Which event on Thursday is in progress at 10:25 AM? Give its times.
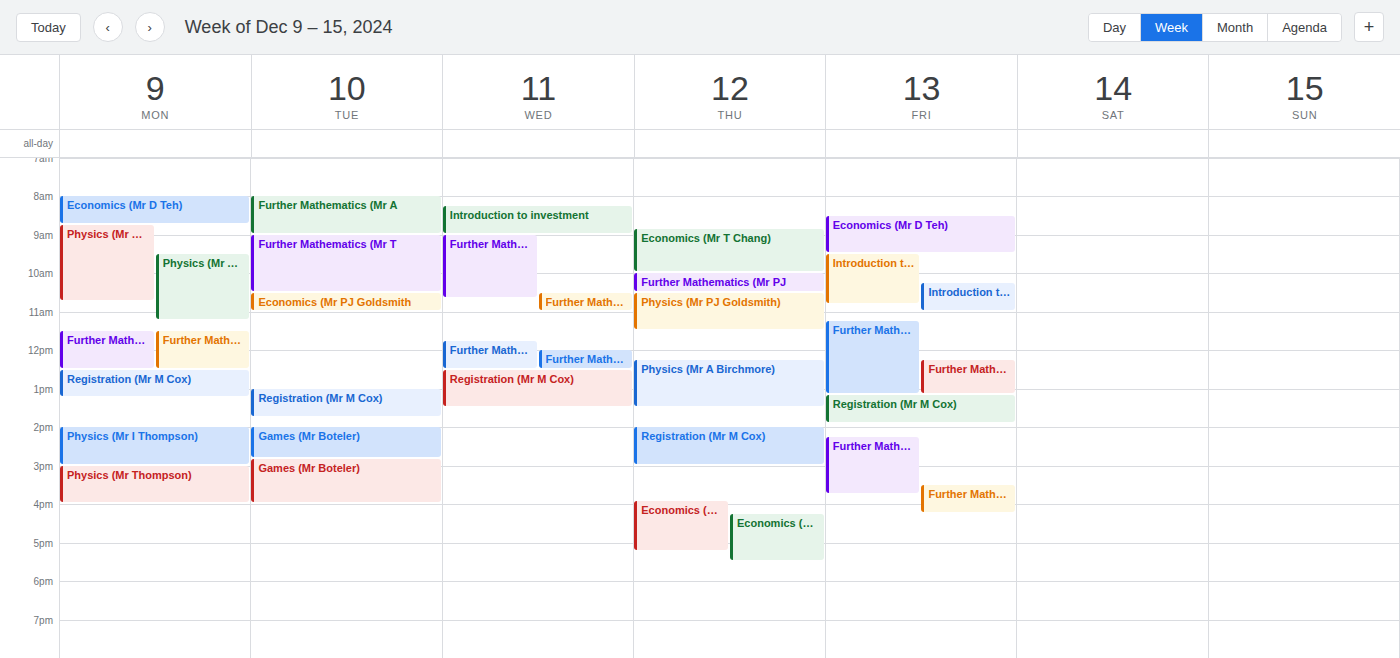
"Further Mathematics (Mr PJ", 10:00 AM to 10:30 AM